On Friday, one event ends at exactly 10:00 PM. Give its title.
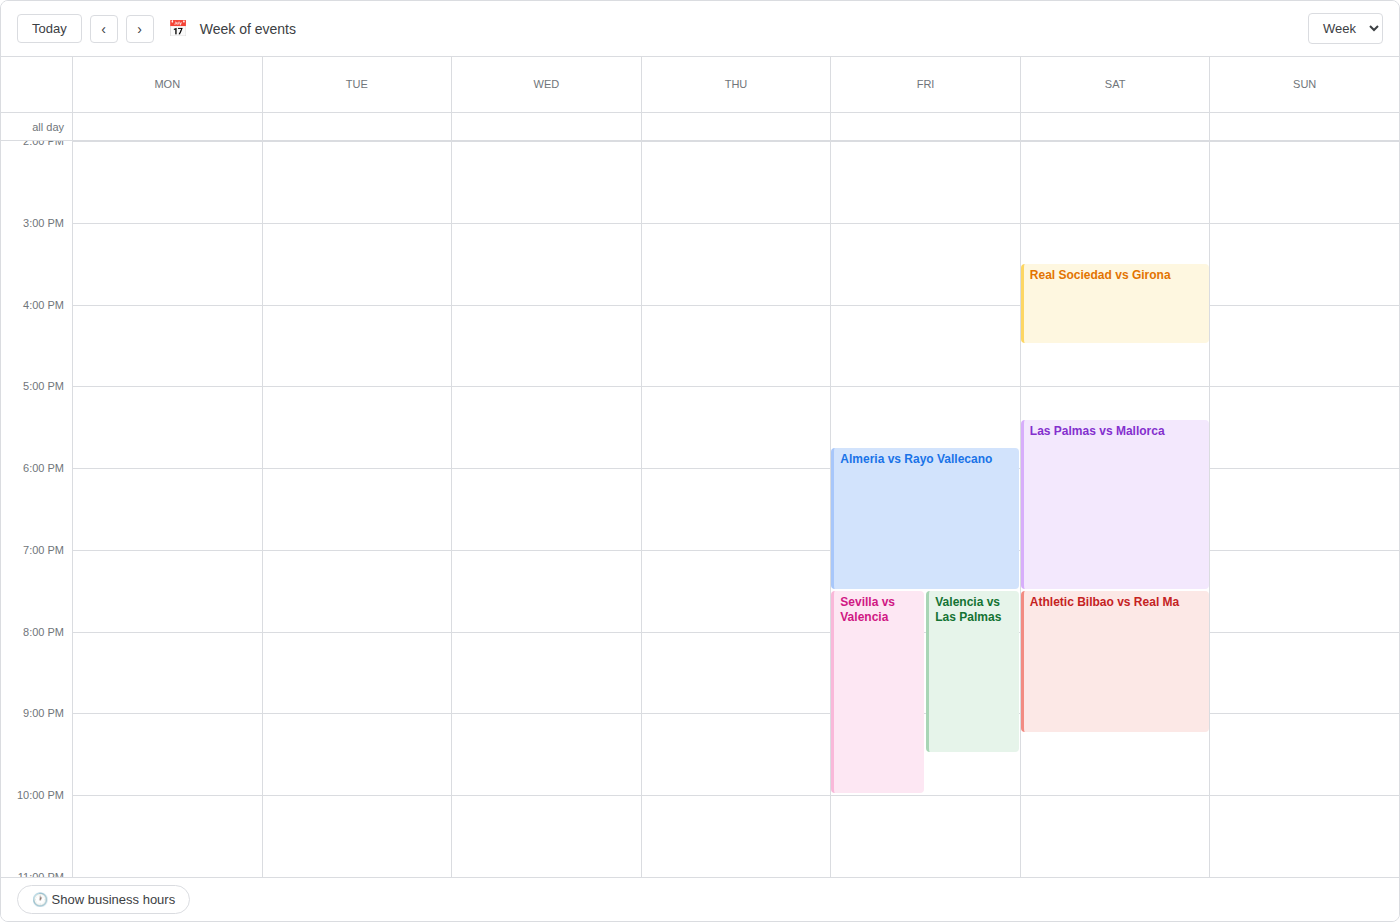
"Sevilla vs Valencia"